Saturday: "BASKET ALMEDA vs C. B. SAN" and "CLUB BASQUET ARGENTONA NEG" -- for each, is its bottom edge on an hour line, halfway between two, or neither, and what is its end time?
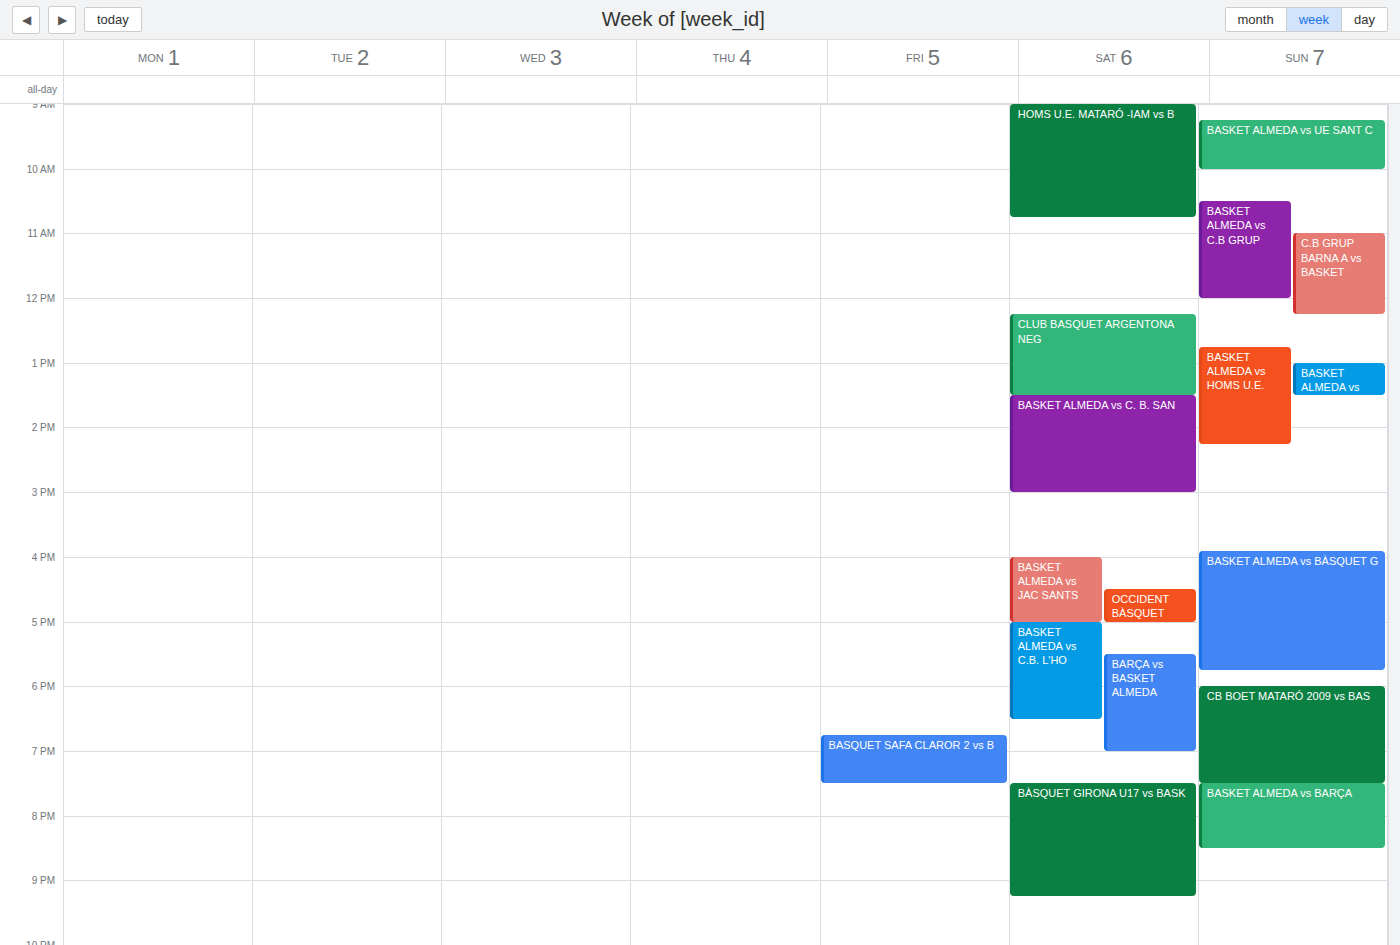
"BASKET ALMEDA vs C. B. SAN": 3:00 PM, exactly on the 3 PM line. "CLUB BASQUET ARGENTONA NEG": 1:30 PM, halfway between the 1 PM and 2 PM lines.